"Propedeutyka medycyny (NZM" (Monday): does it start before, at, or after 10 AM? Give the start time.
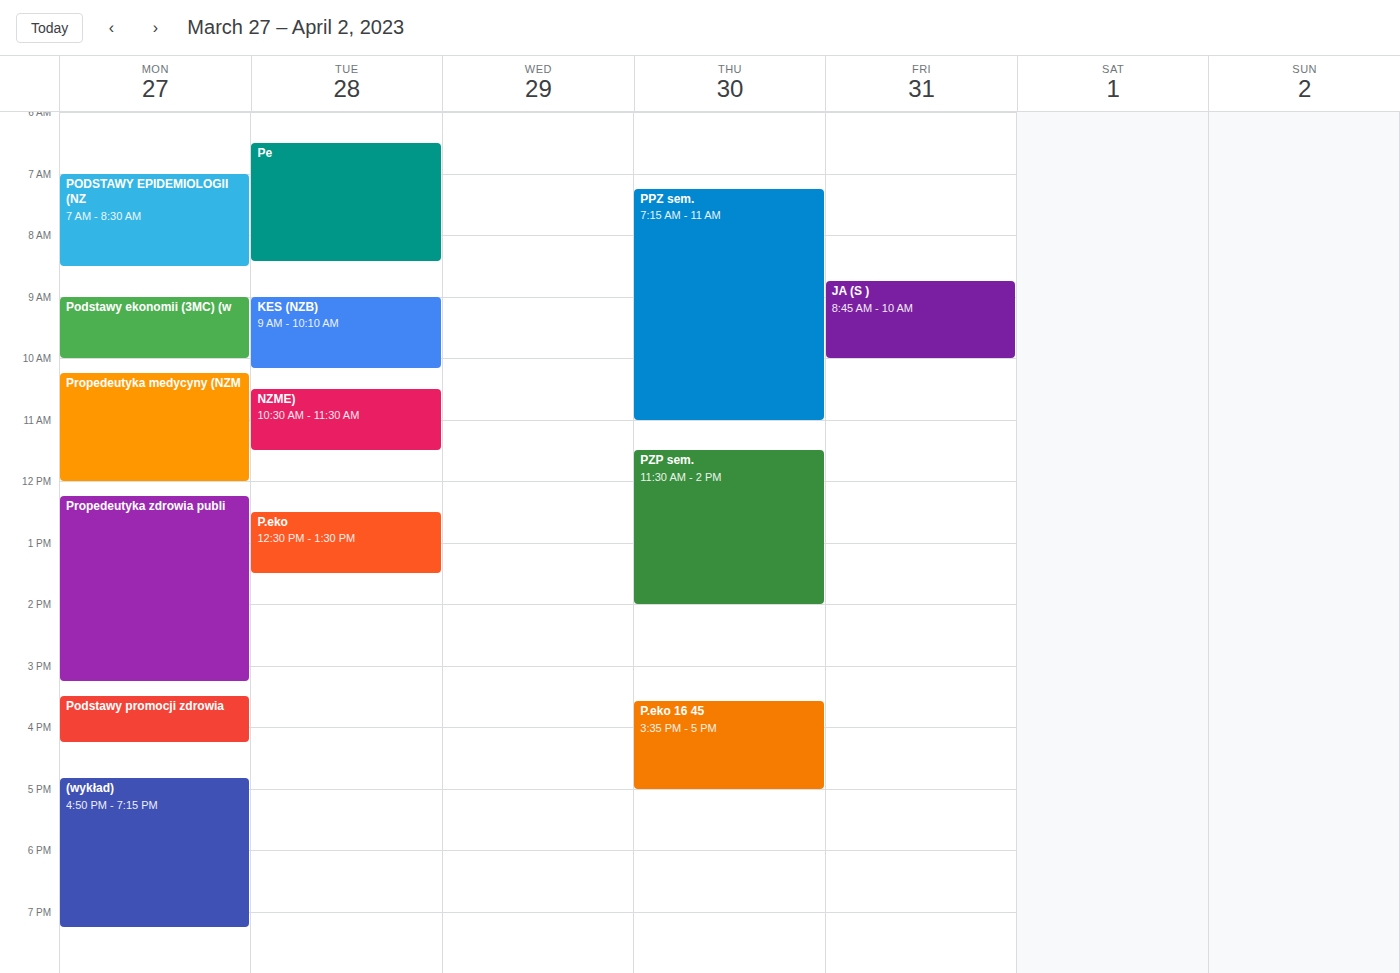
10:15 AM -- after 10 AM, 15 minutes below the 10 AM line.